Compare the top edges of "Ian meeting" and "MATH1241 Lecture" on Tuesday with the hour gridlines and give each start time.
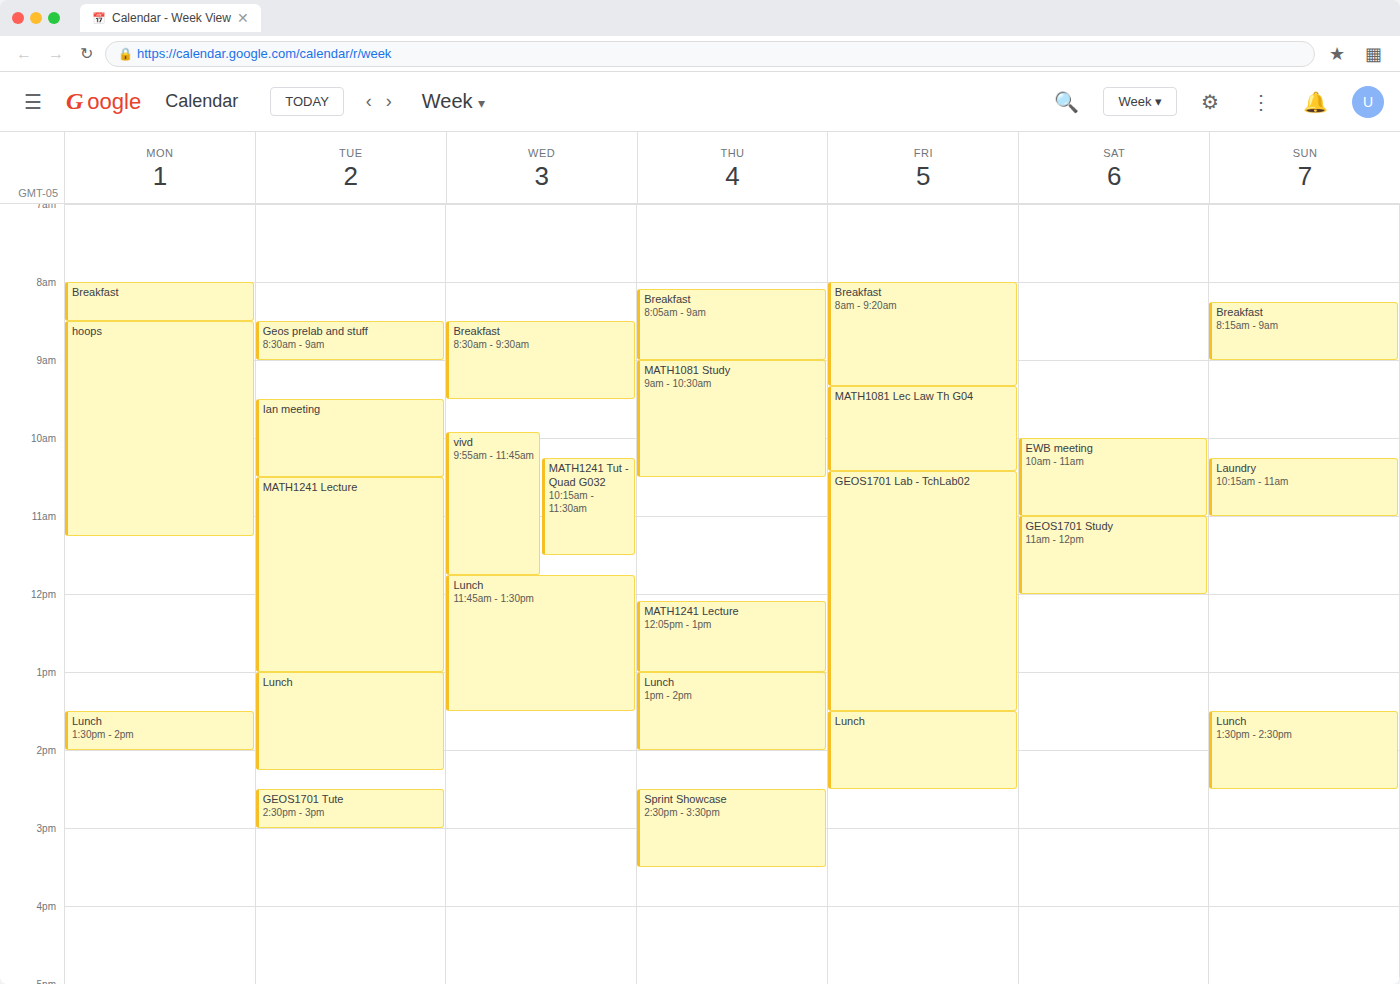
"Ian meeting": 9:30 AM, halfway between the 9 AM and 10 AM lines. "MATH1241 Lecture": 10:30 AM, halfway between the 10 AM and 11 AM lines.